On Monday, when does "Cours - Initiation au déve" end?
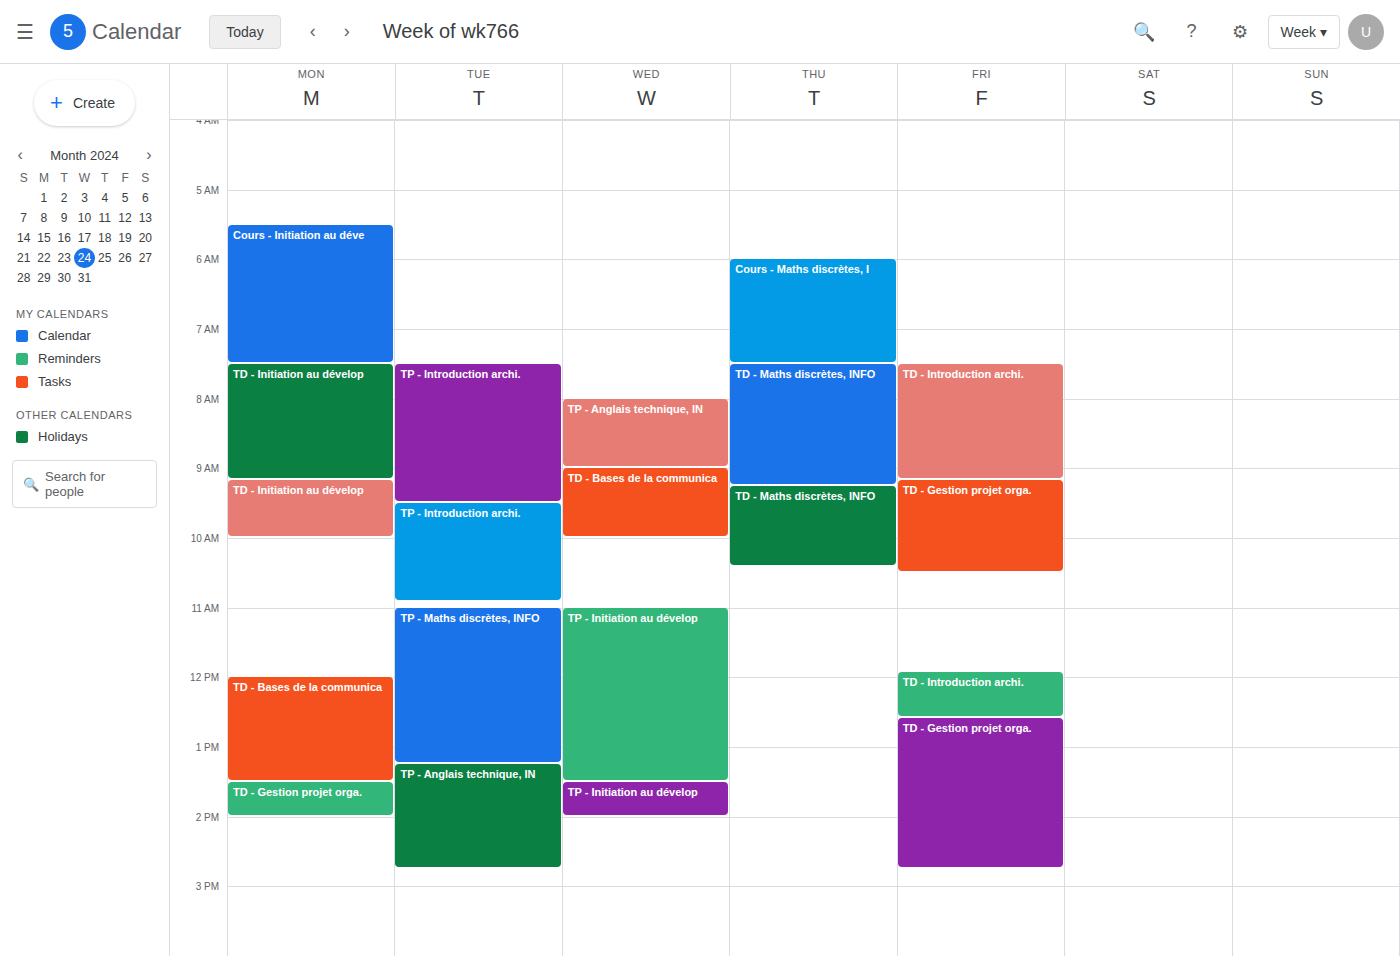
7:30 AM